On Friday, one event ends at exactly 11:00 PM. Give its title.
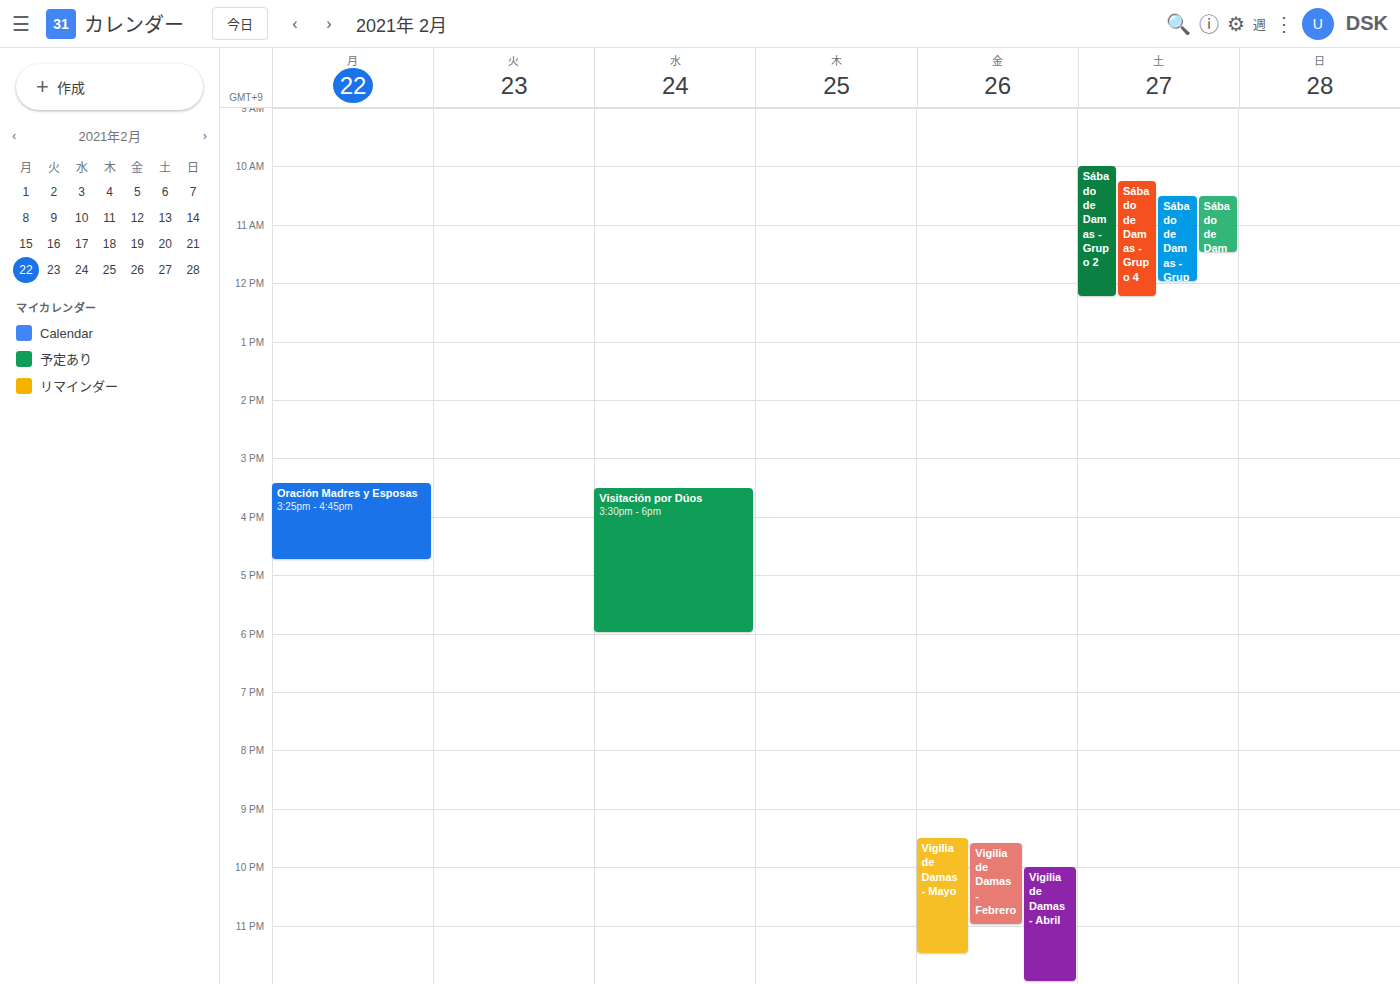
"Vigilia de Damas - Febrero"